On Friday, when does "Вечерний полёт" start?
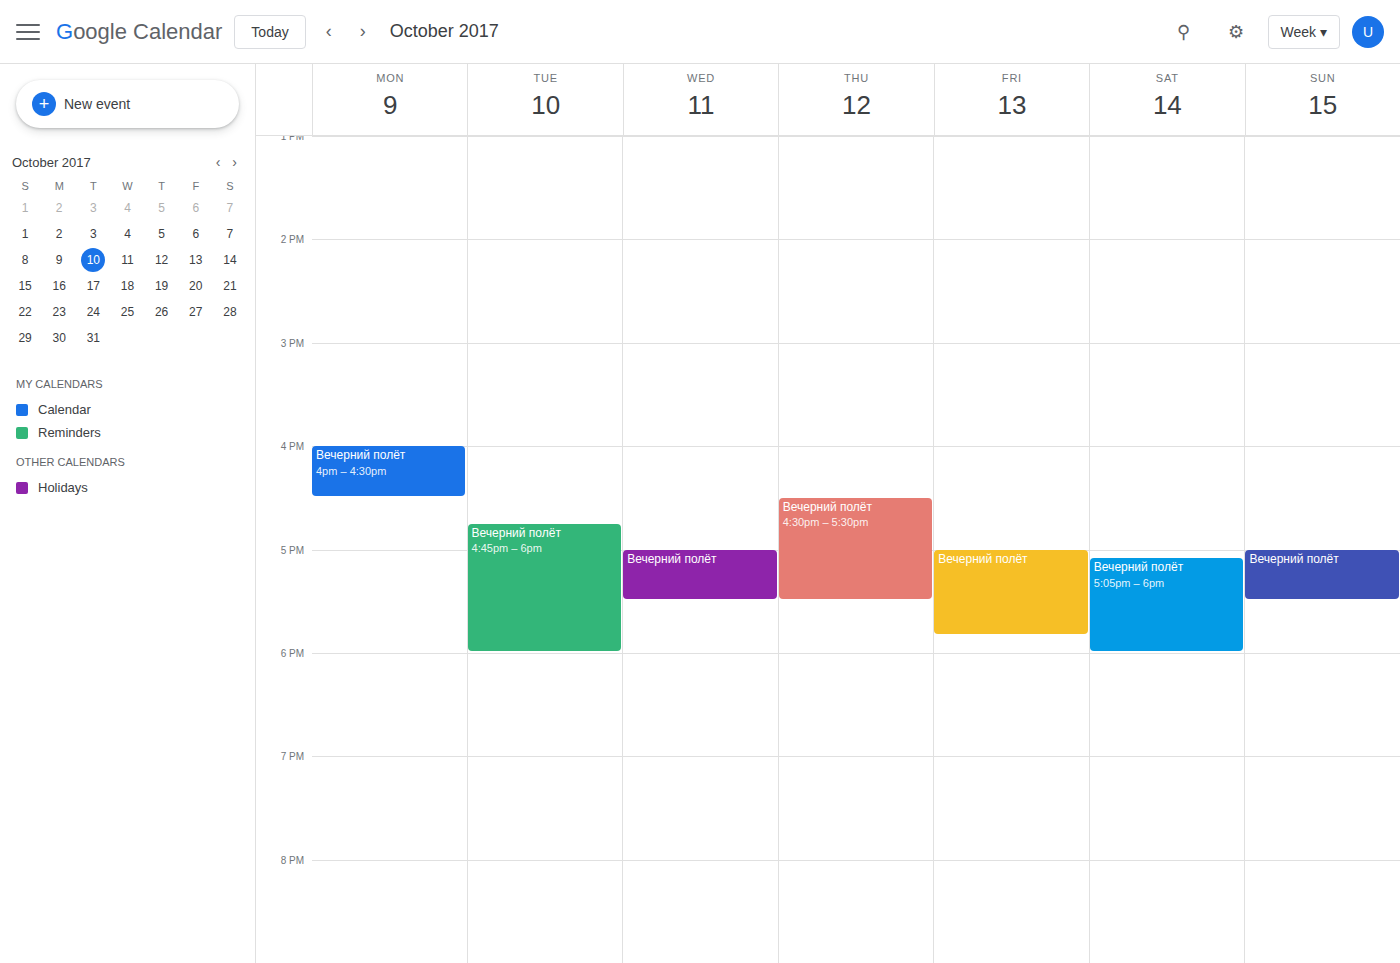
5:00 PM